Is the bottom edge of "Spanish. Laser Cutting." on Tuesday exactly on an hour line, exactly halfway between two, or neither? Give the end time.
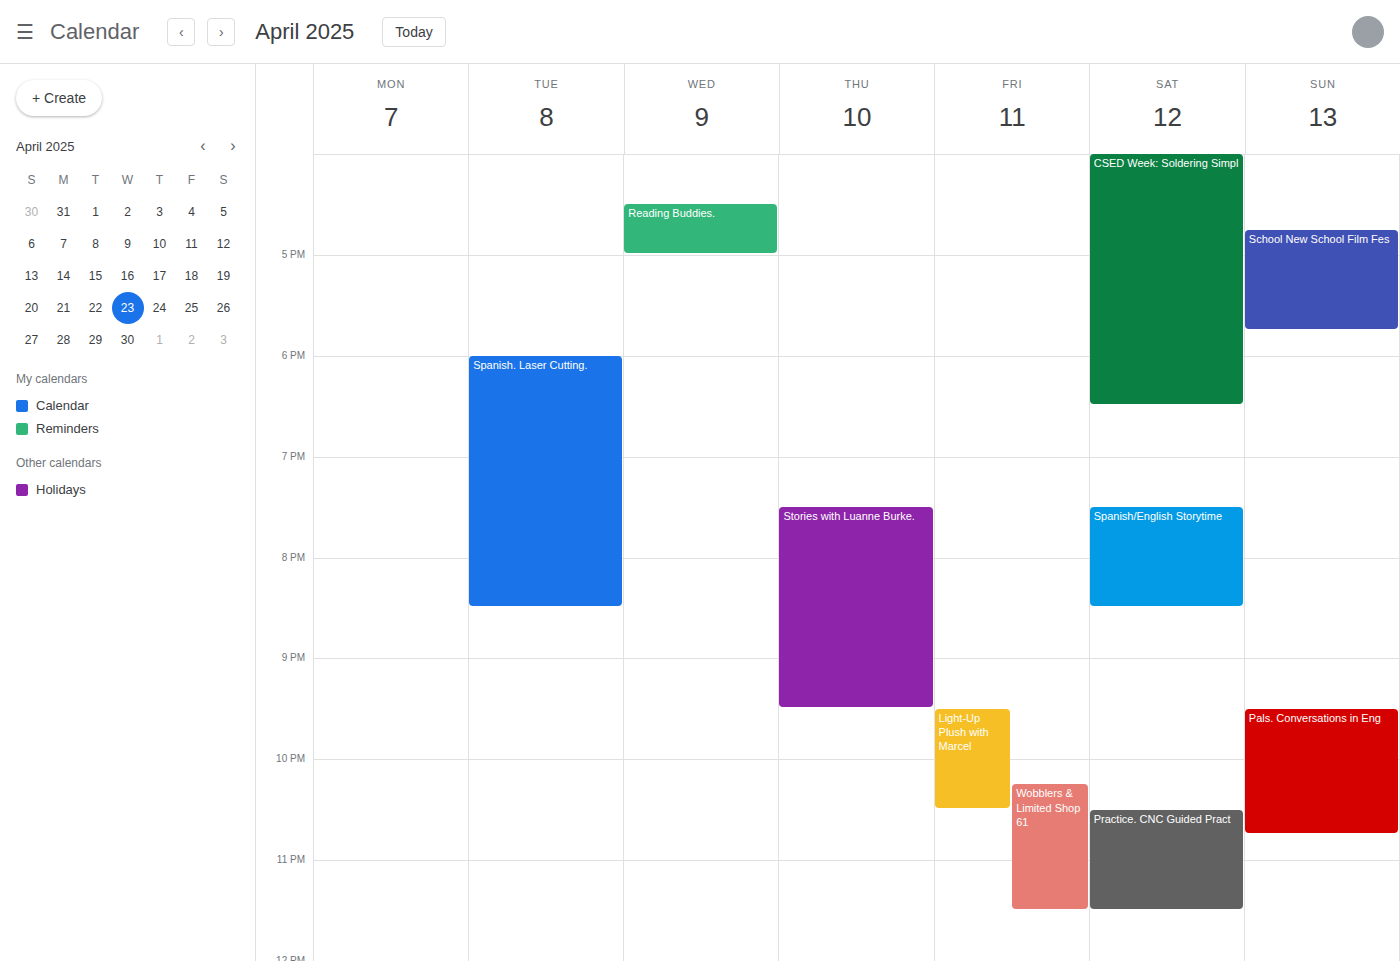
8:30 PM -- halfway between the 8 PM and 9 PM lines.